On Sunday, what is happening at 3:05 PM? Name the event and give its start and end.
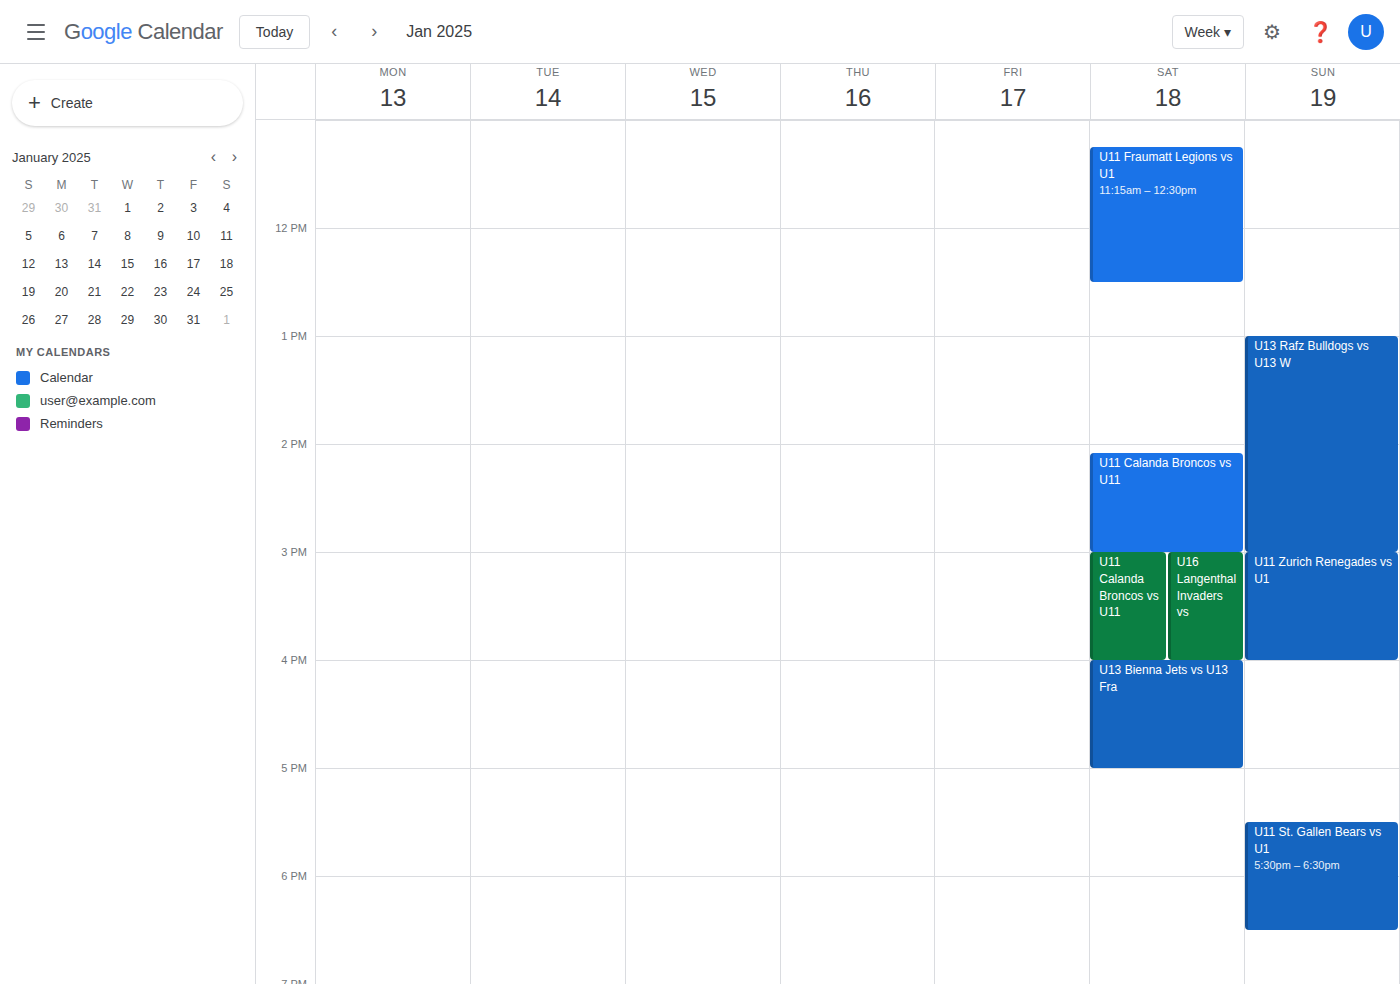
"U11 Zurich Renegades vs U1", 3:00 PM to 4:00 PM